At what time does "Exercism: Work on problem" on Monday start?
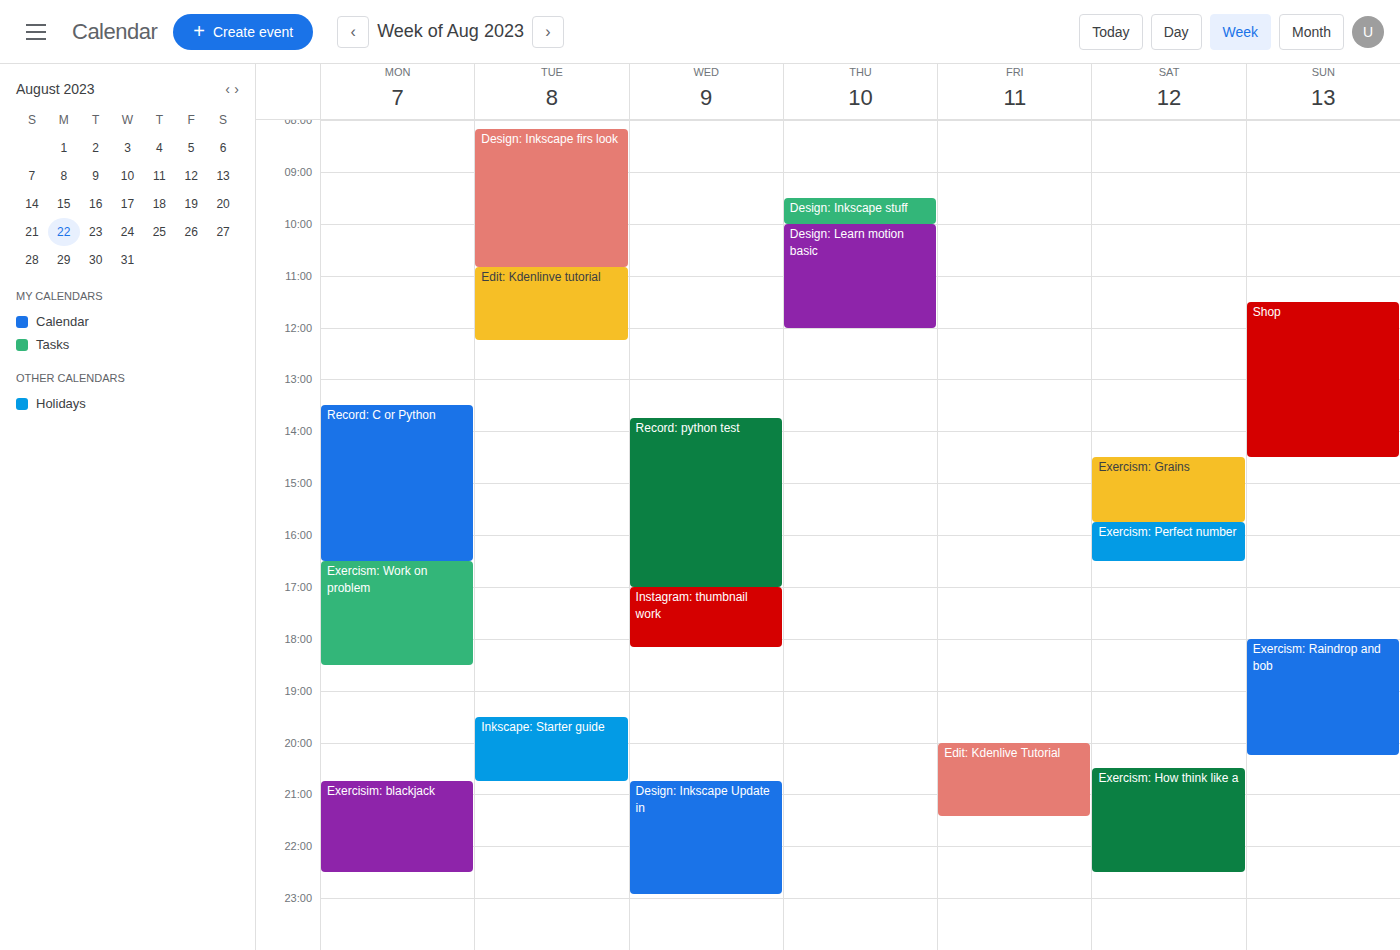
4:30 PM